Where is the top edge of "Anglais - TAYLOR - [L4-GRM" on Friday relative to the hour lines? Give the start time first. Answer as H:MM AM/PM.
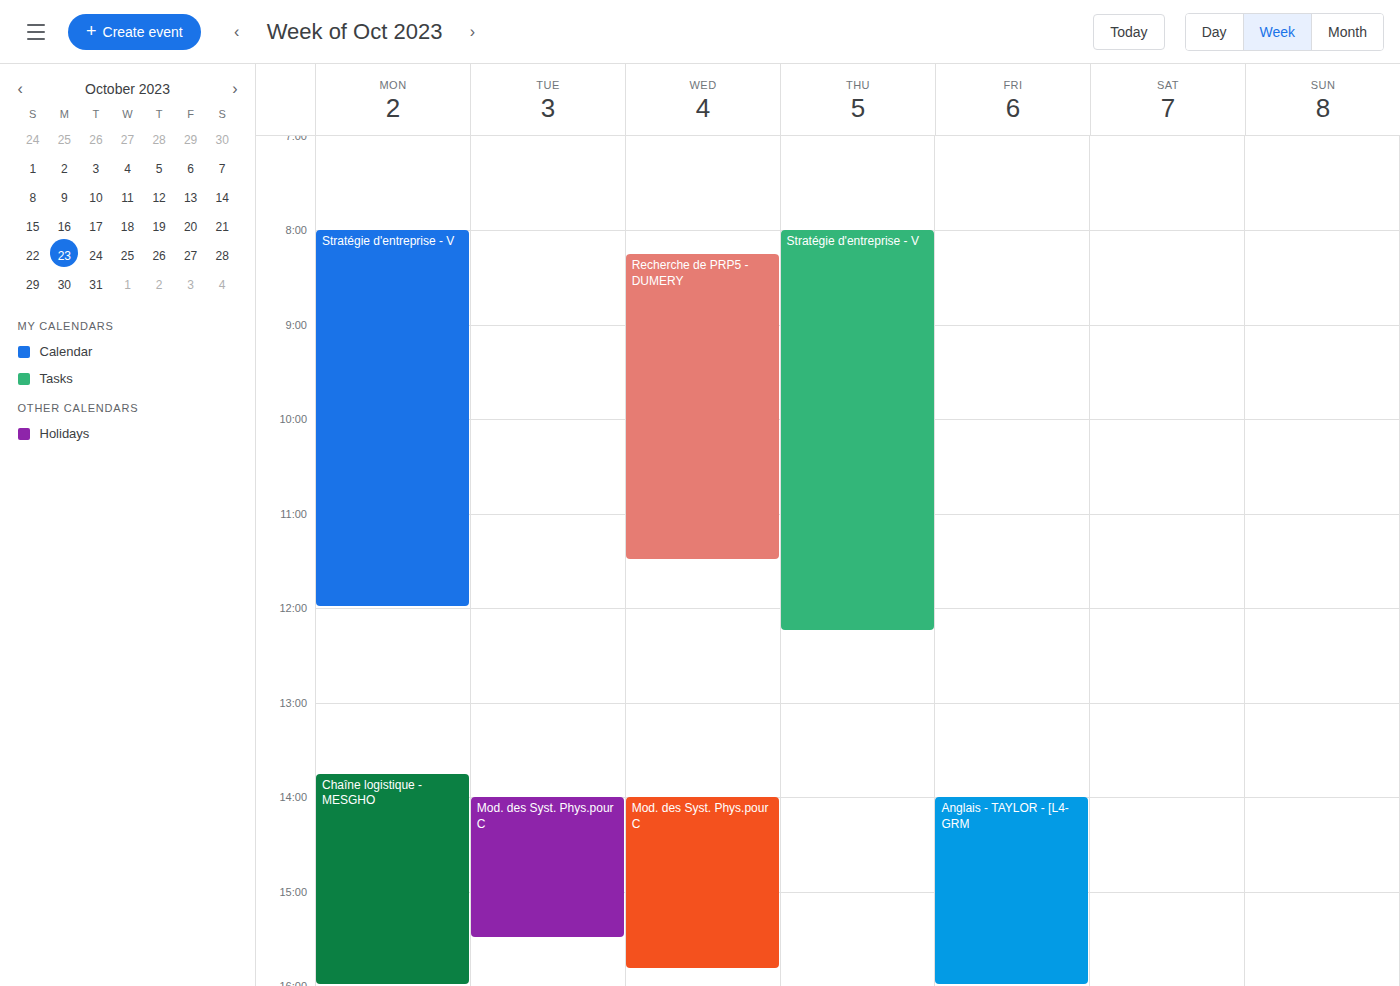
2:00 PM -- exactly on the 2 PM line.